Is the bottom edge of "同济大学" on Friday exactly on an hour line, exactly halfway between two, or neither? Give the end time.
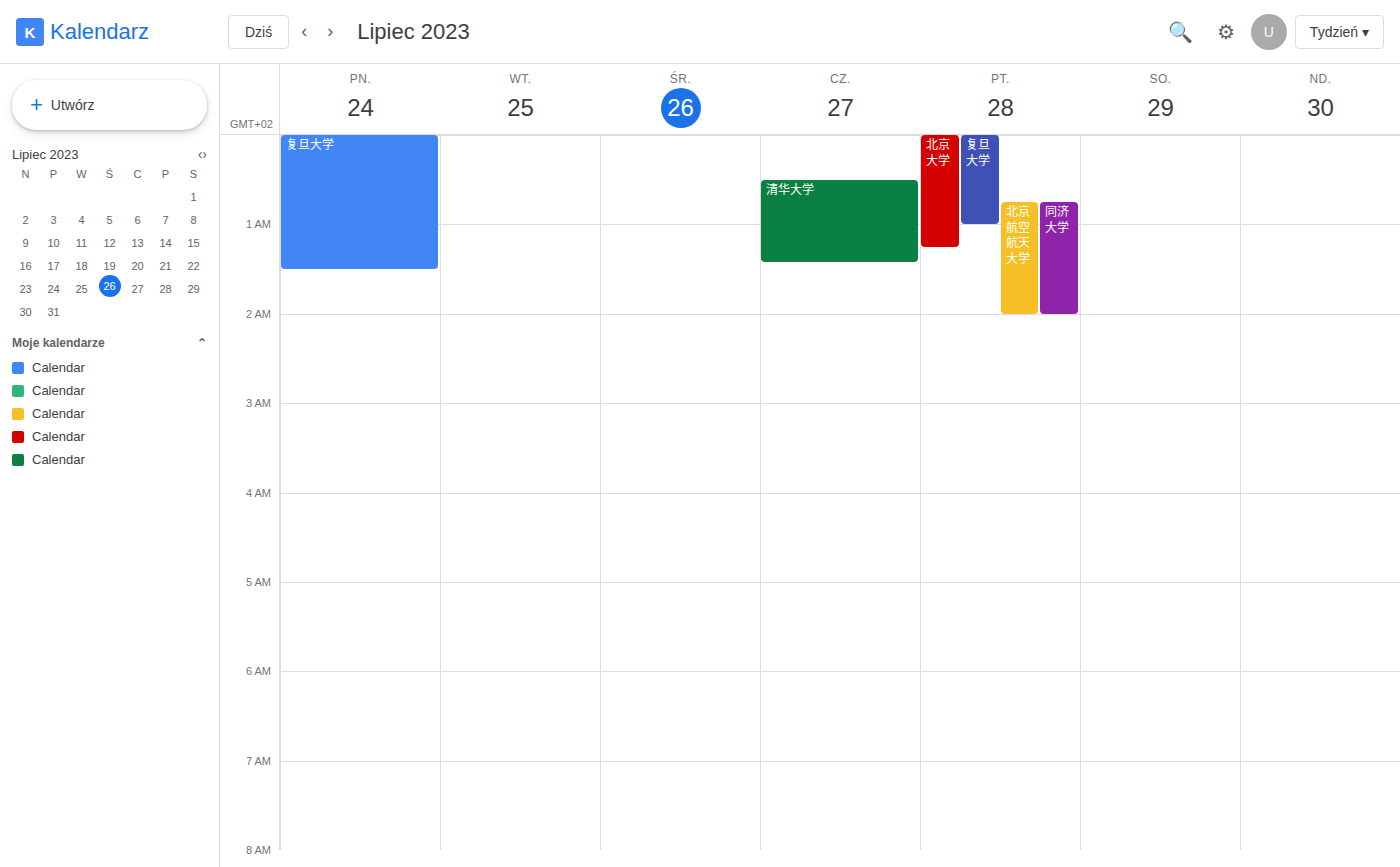
02:00 -- exactly on the 02:00 line.